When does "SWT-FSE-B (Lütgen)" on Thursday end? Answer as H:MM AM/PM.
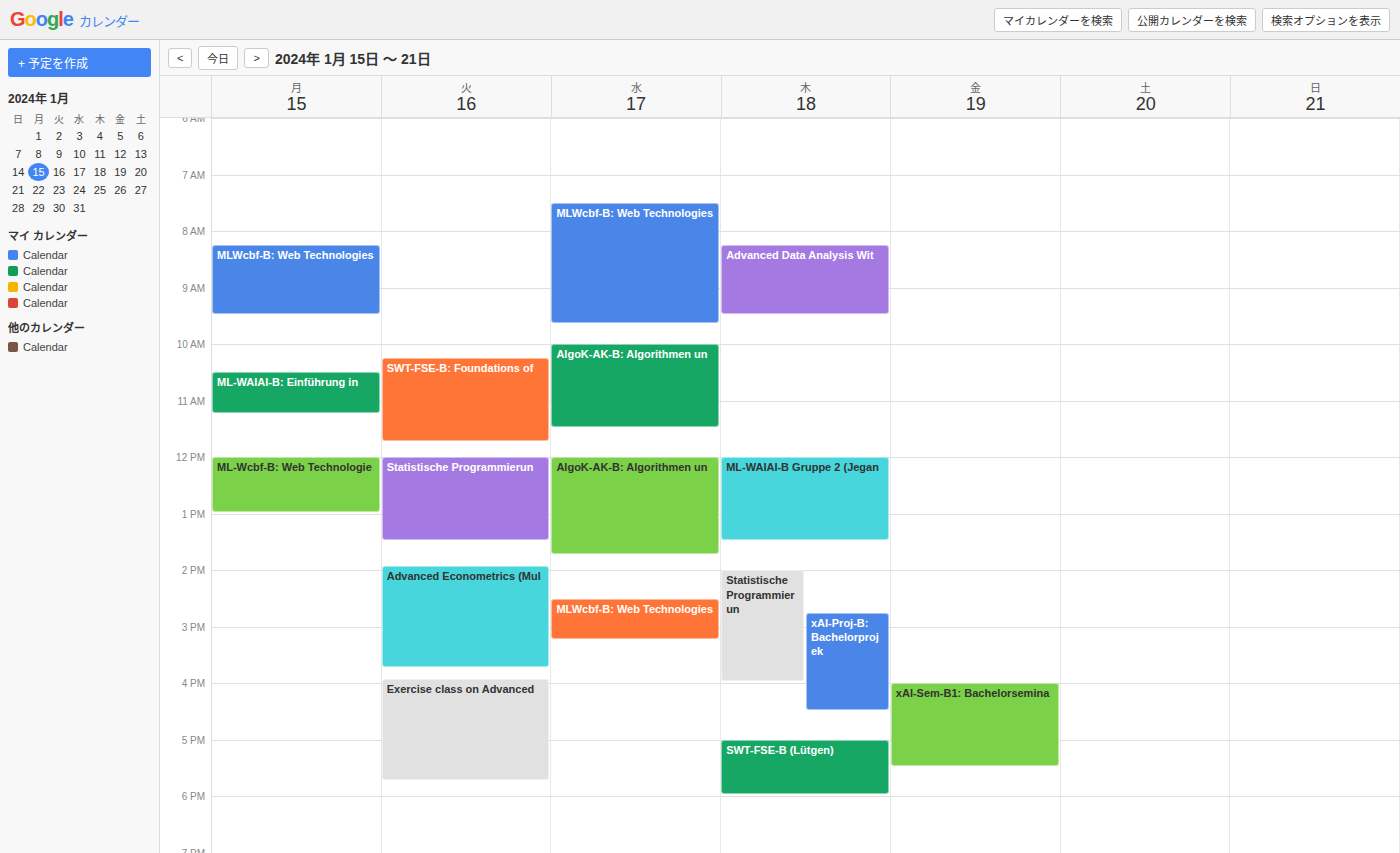
6:00 PM